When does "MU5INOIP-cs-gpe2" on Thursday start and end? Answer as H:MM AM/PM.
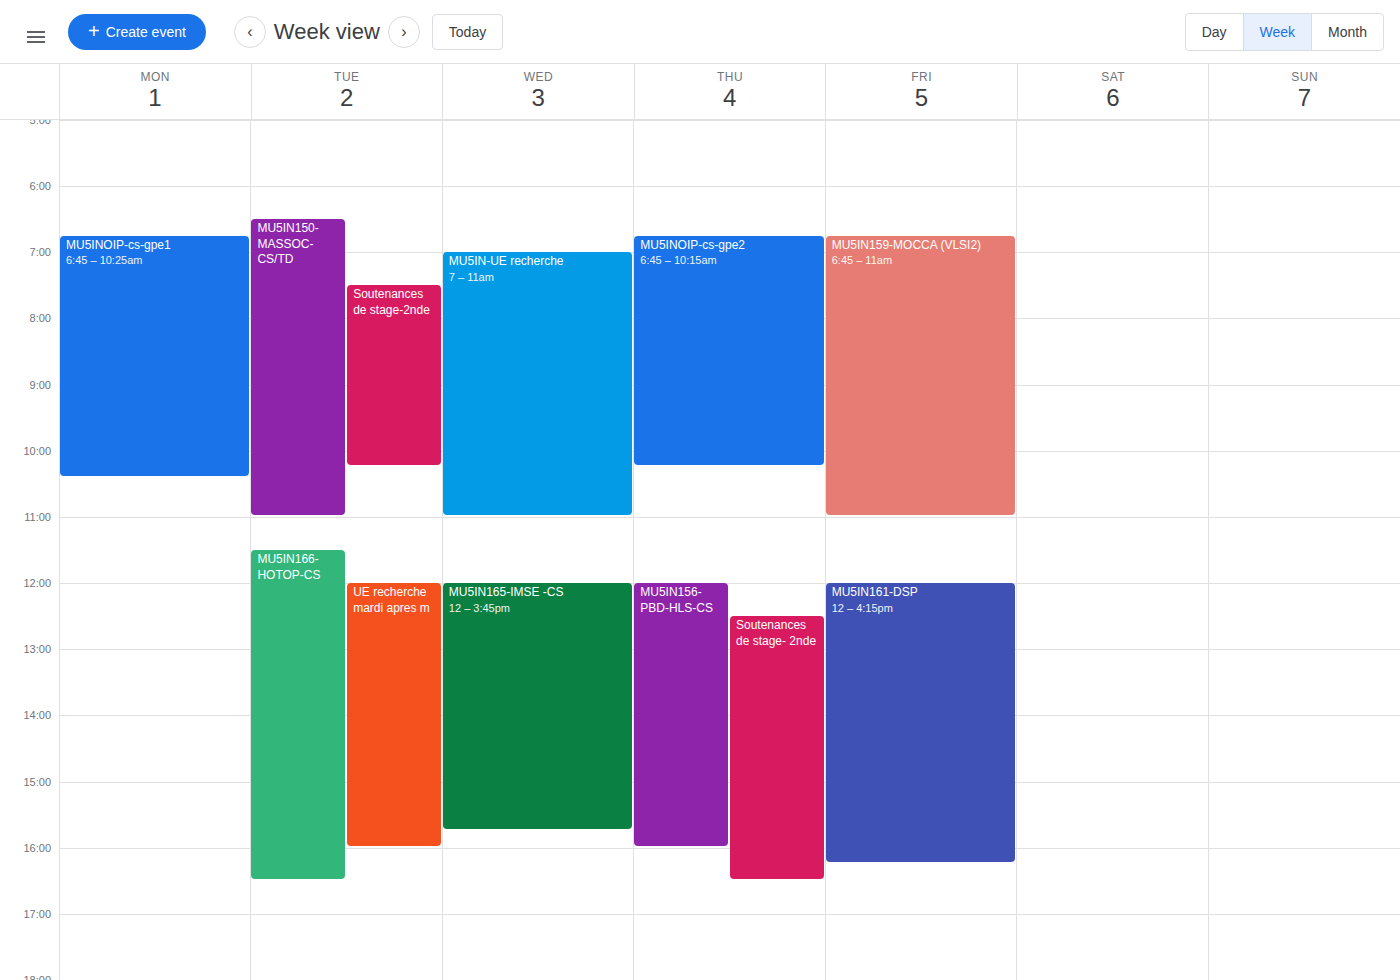
6:45 AM to 10:15 AM